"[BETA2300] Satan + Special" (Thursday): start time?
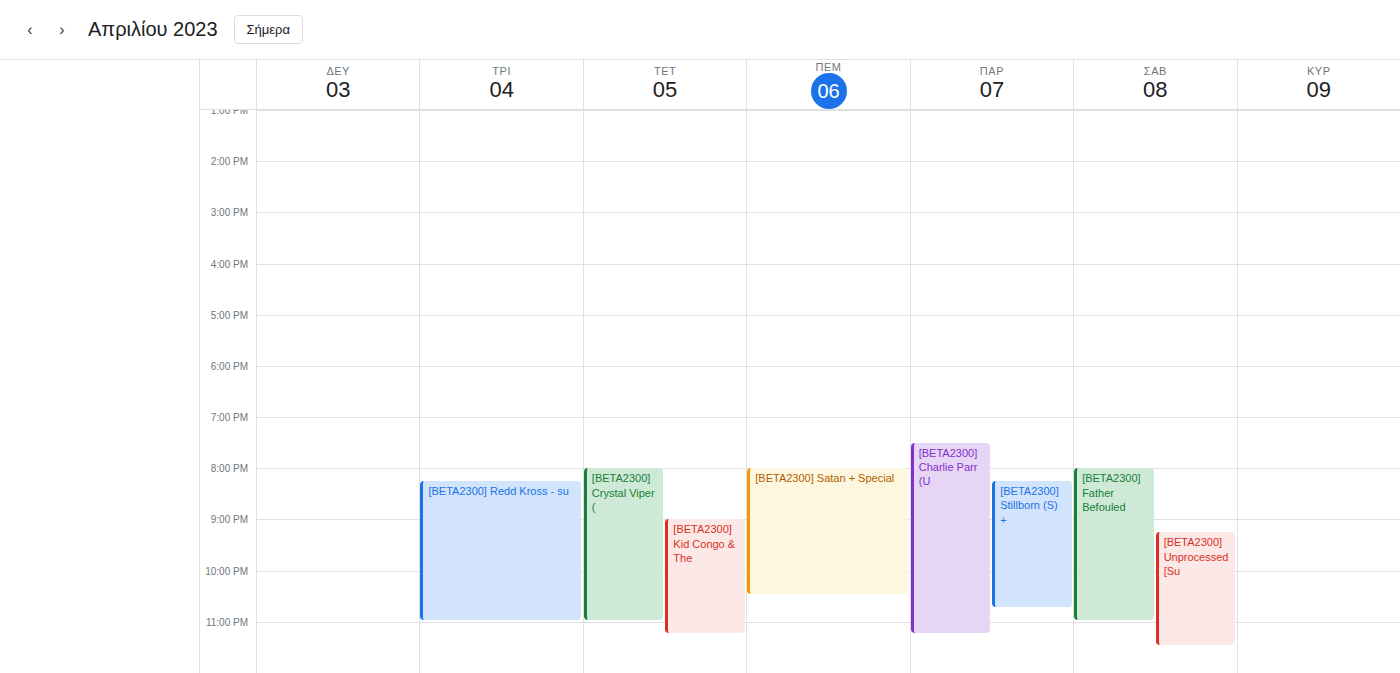
8:00 PM